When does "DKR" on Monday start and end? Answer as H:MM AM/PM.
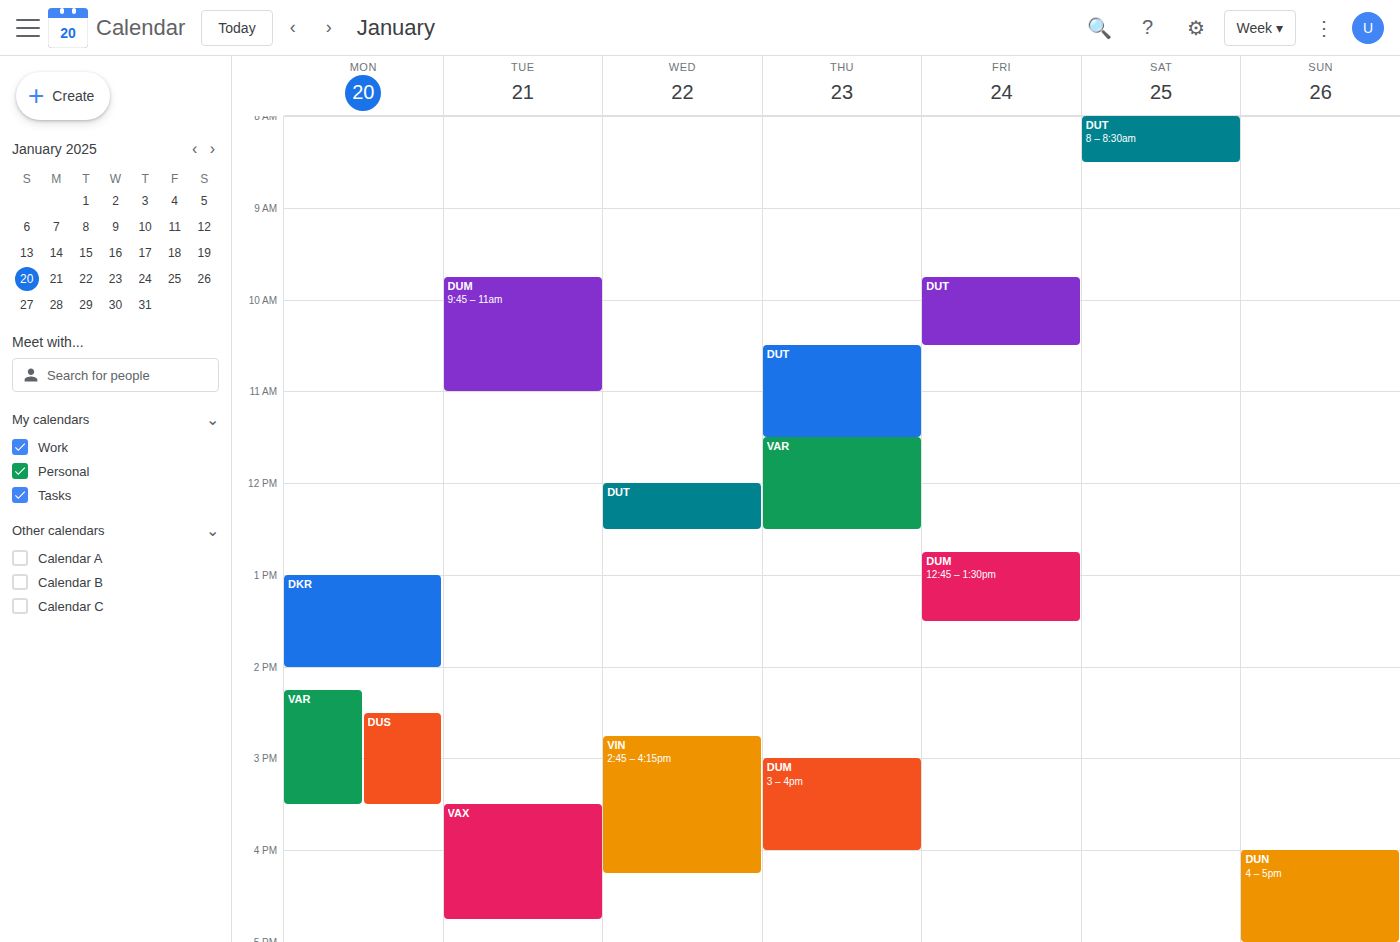
1:00 PM to 2:00 PM